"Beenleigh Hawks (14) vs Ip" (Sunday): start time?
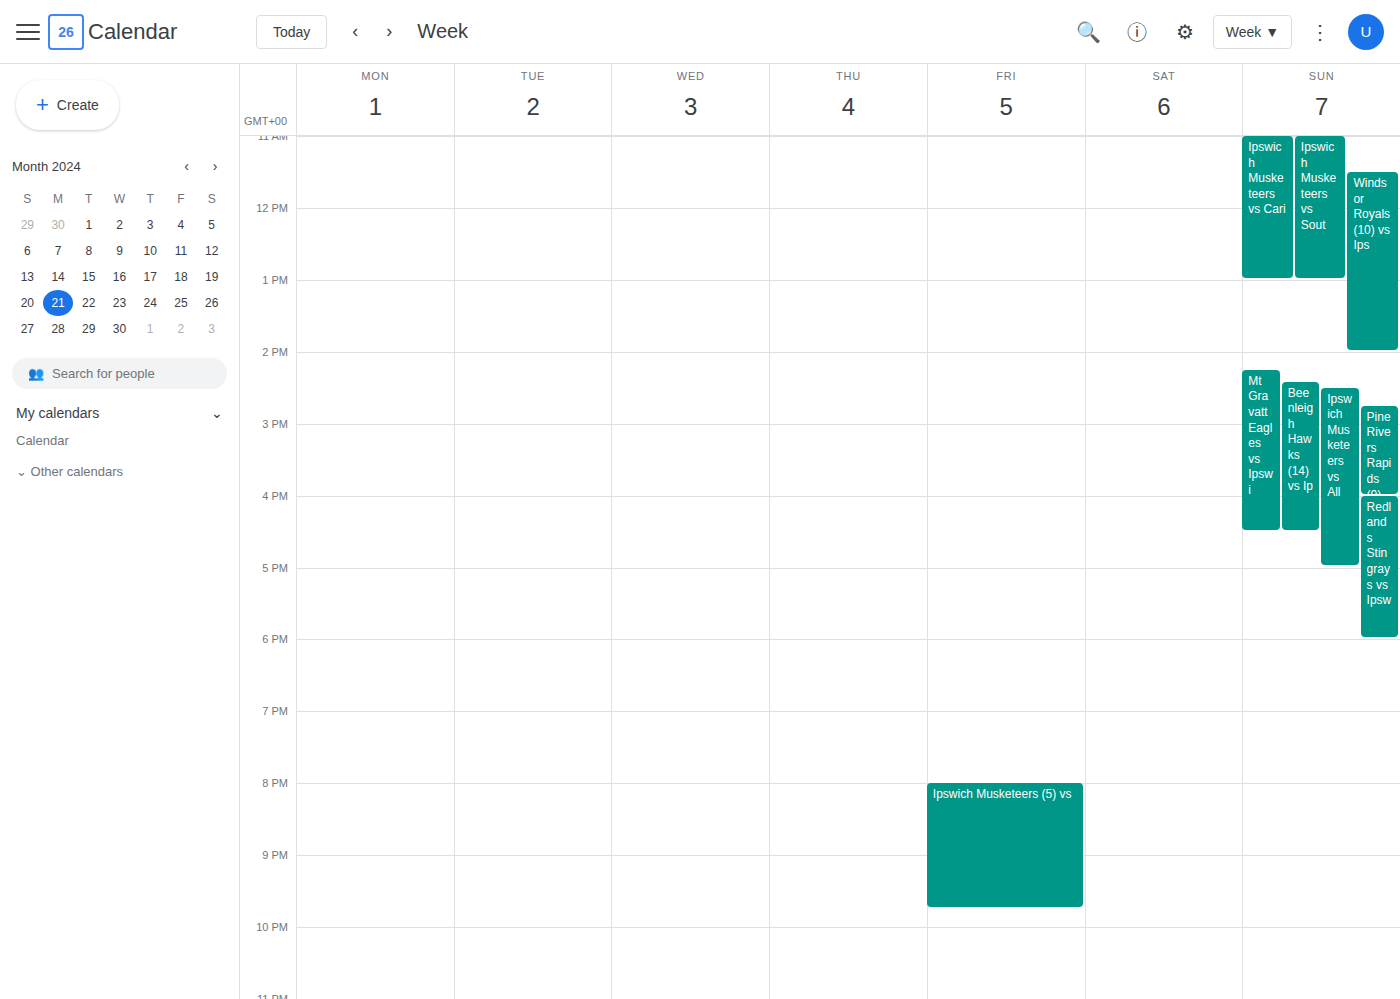
2:25 PM